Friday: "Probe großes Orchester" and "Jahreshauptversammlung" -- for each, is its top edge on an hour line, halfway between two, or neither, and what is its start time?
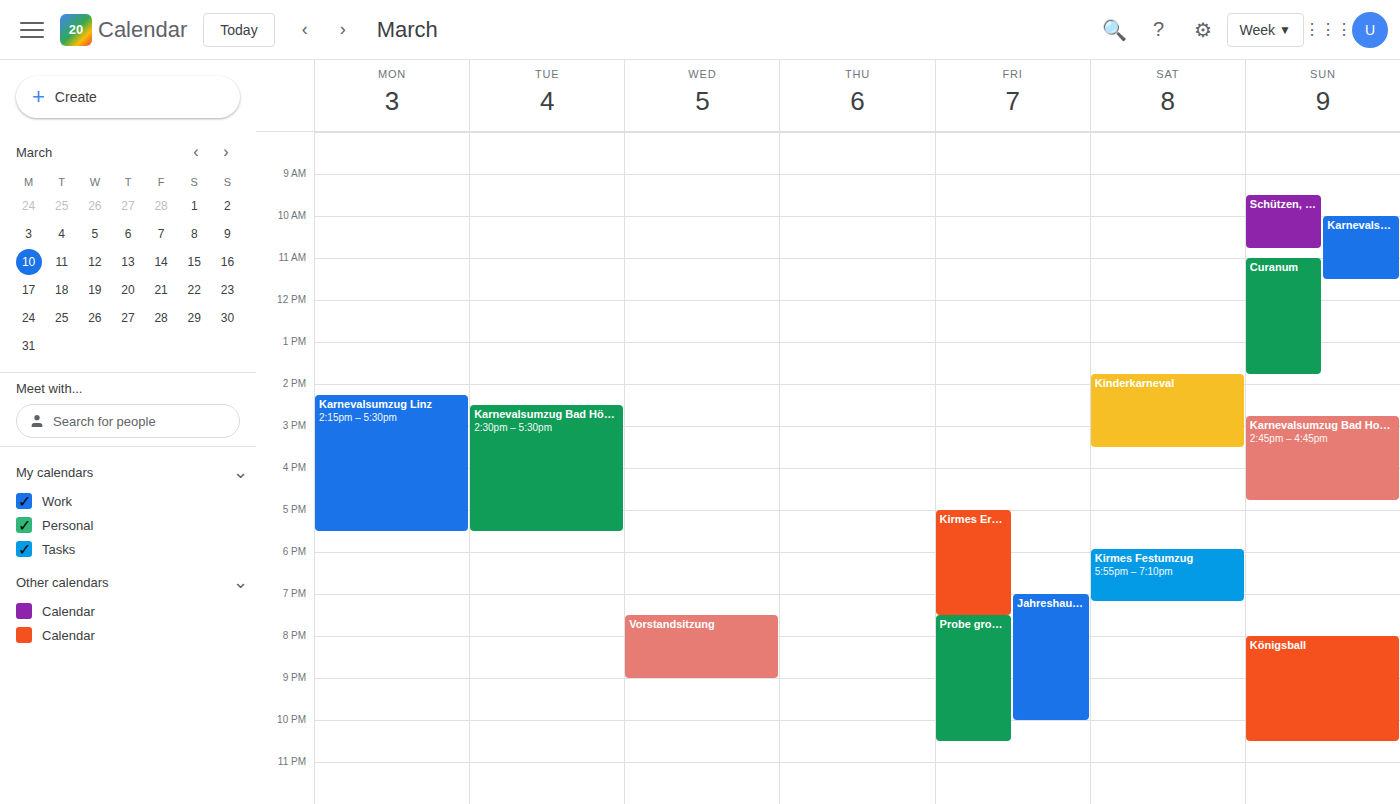
"Probe großes Orchester": 7:30 PM, halfway between the 7 PM and 8 PM lines. "Jahreshauptversammlung": 7:00 PM, exactly on the 7 PM line.